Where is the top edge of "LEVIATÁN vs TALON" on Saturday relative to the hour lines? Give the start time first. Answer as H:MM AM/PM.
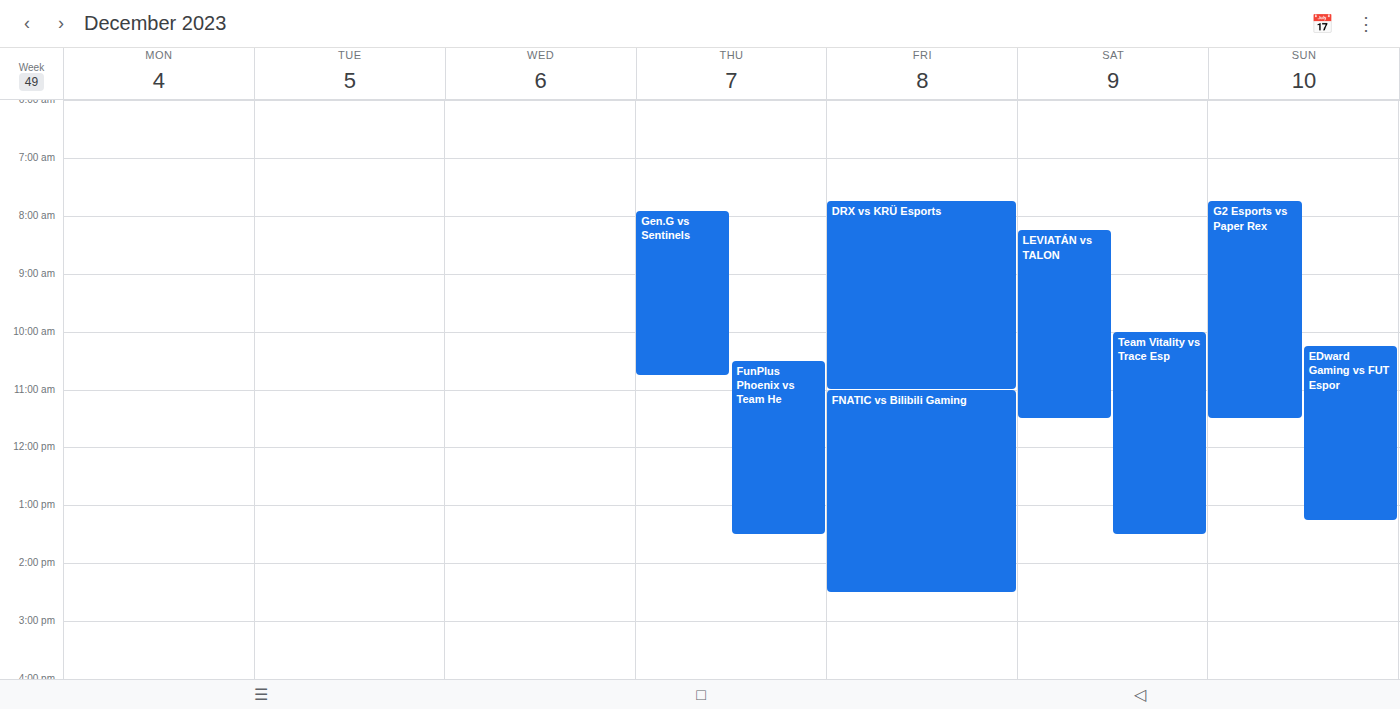
8:15 AM -- neither: a quarter of the way from the 8 AM line to the 9 AM line.